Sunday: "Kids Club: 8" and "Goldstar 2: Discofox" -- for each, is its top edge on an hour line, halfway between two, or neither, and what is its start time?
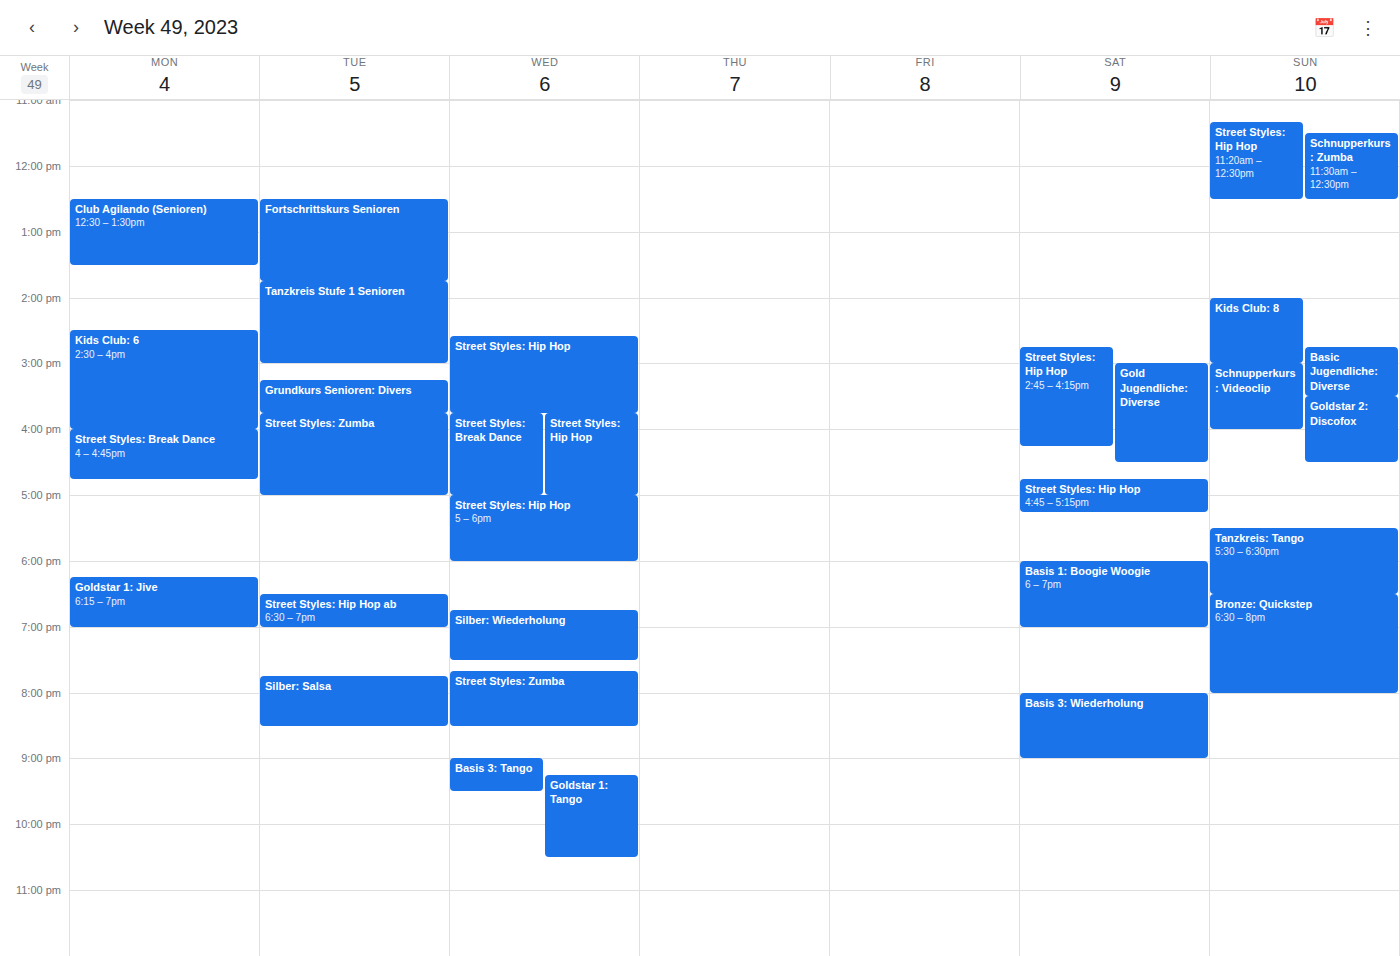
"Kids Club: 8": 14:00, exactly on the 14:00 line. "Goldstar 2: Discofox": 15:30, halfway between the 15:00 and 16:00 lines.